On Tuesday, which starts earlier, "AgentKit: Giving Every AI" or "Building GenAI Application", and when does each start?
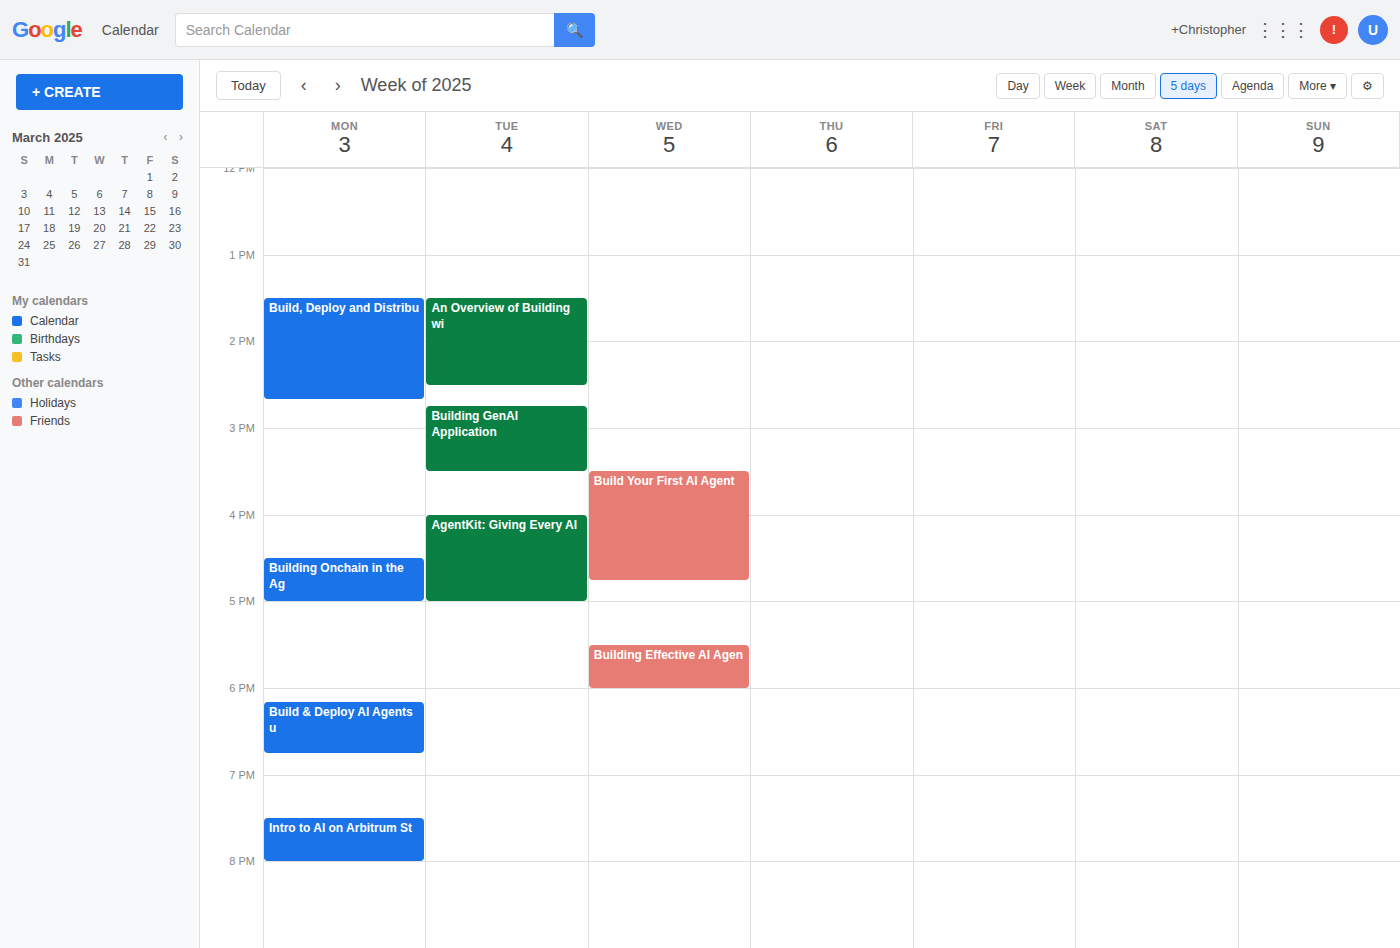
"Building GenAI Application" 2:45 PM; "AgentKit: Giving Every AI" 4:00 PM.